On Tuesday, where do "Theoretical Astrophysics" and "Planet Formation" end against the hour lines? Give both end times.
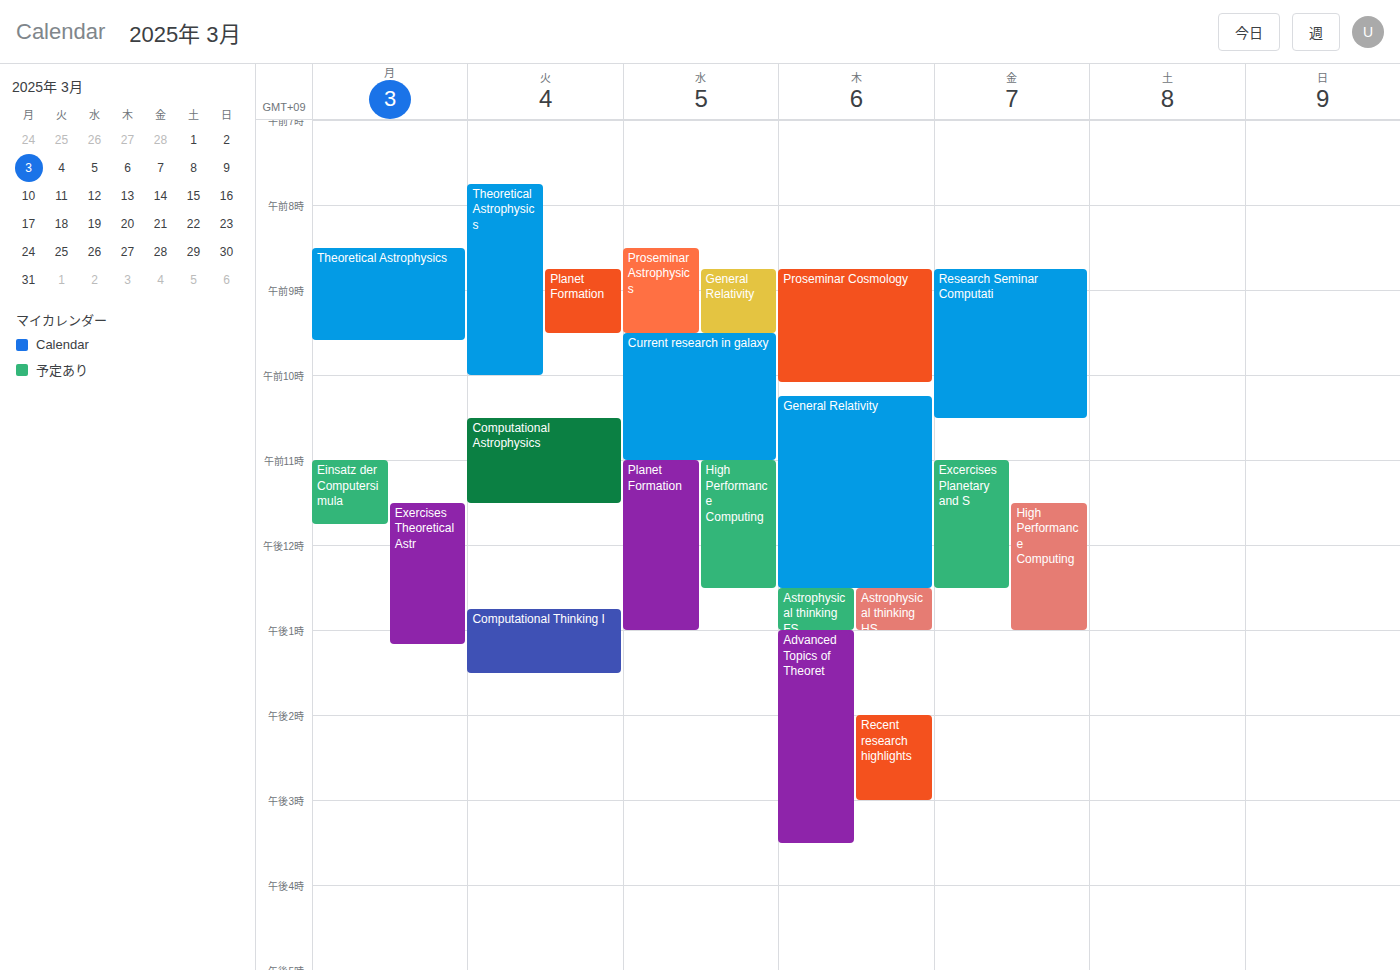
"Theoretical Astrophysics": 10:00 AM, exactly on the 10 AM line. "Planet Formation": 9:30 AM, halfway between the 9 AM and 10 AM lines.